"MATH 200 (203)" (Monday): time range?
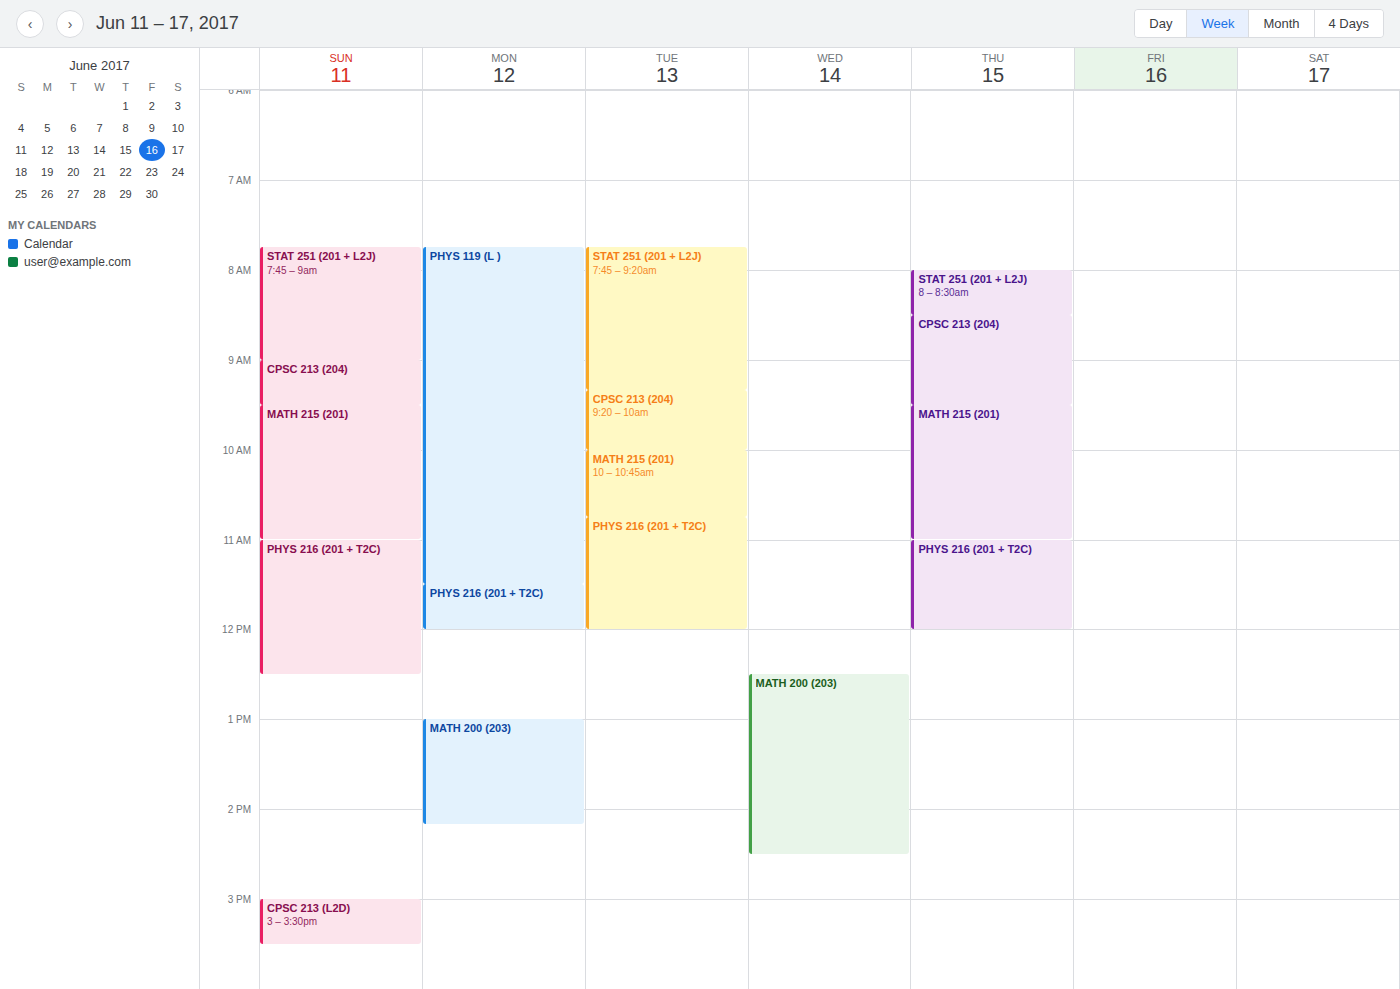
1:00 PM to 2:10 PM